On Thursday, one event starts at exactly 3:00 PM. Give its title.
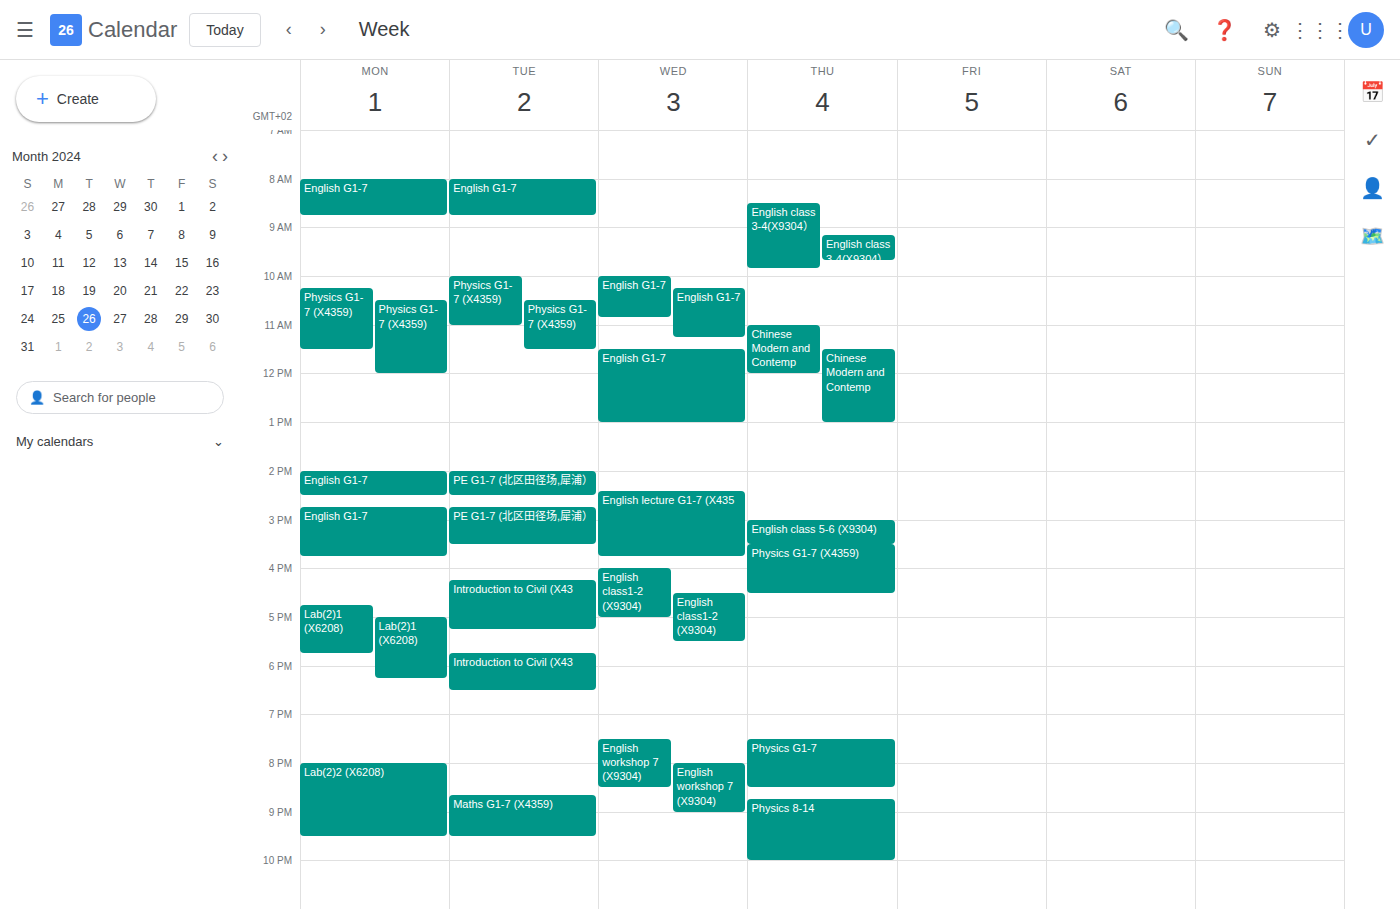
"English class 5-6 (X9304)"